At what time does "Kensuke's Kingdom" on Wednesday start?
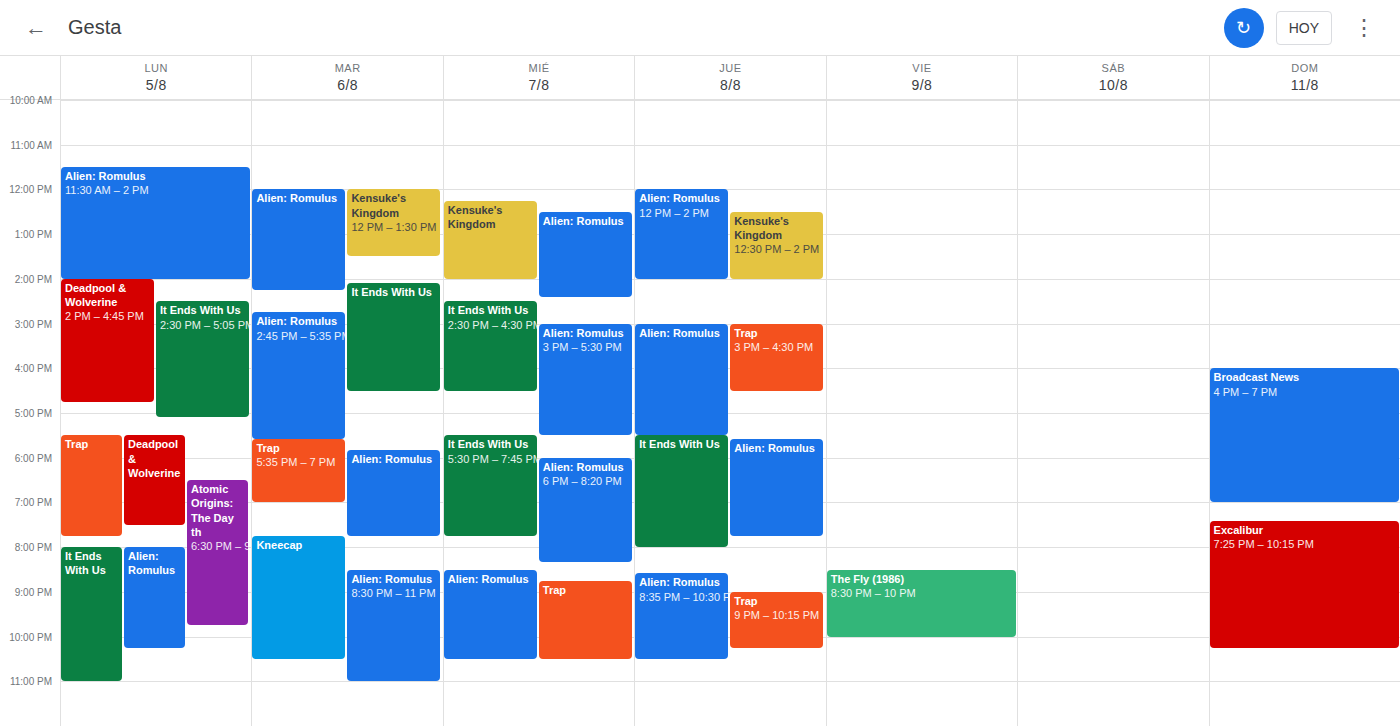
12:15 PM